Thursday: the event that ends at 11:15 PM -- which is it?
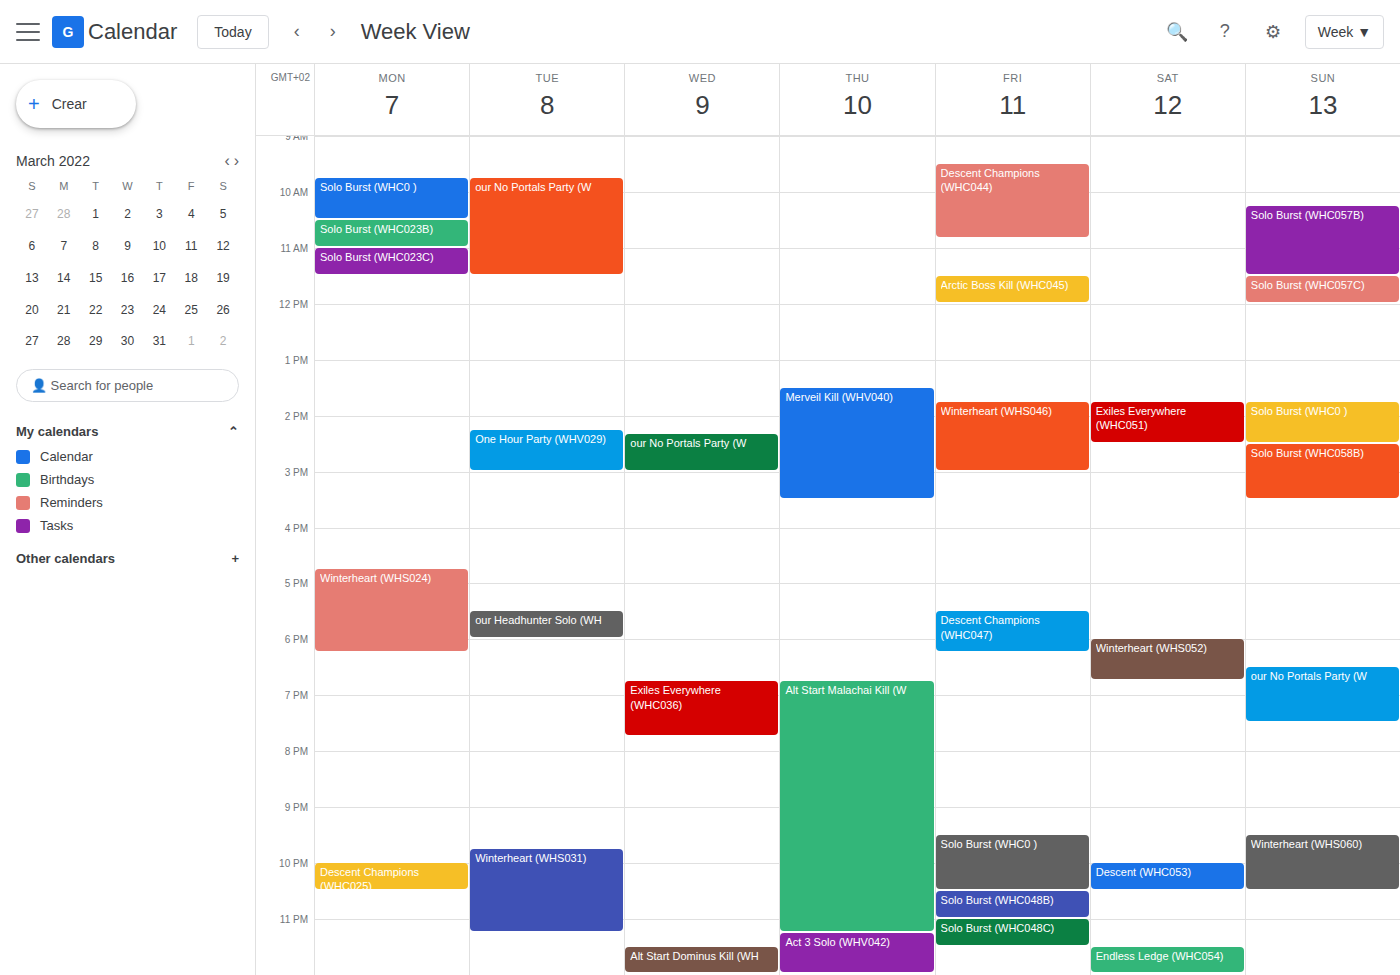
"Alt Start Malachai Kill (W"